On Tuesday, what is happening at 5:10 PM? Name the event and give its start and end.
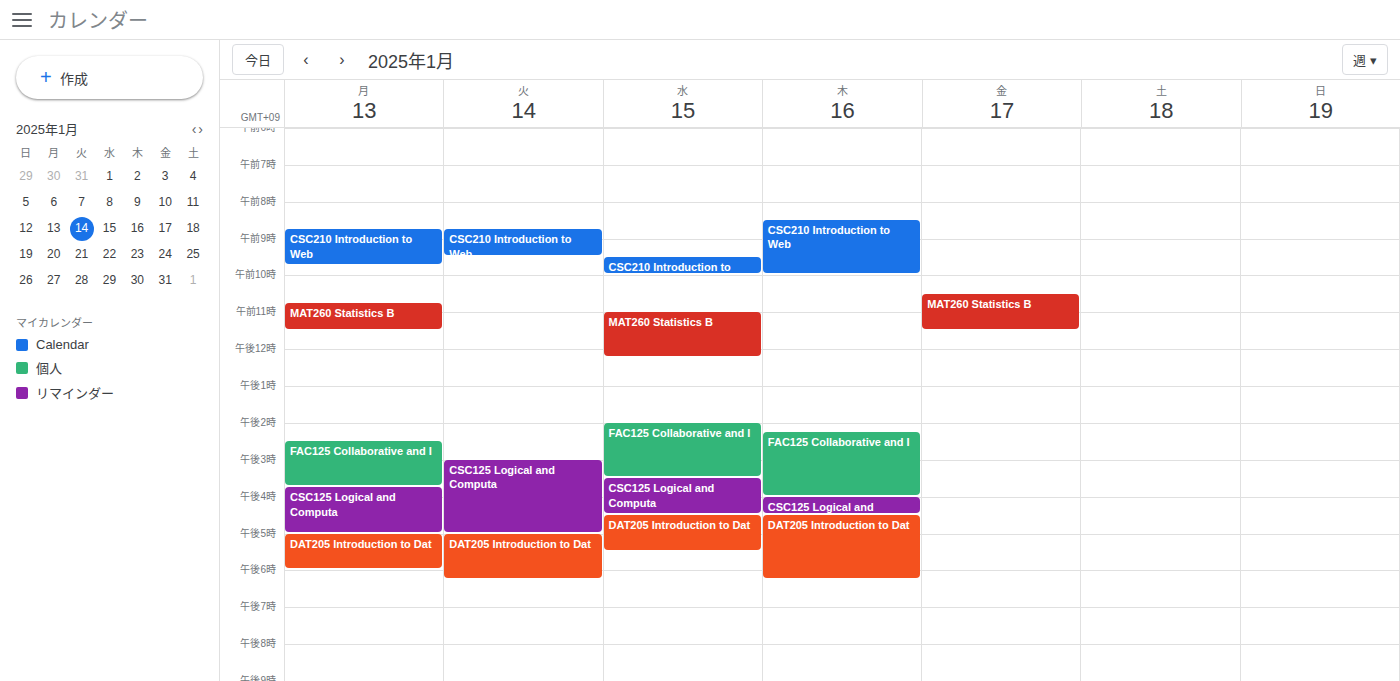
"DAT205 Introduction to Dat", 5:00 PM to 6:15 PM